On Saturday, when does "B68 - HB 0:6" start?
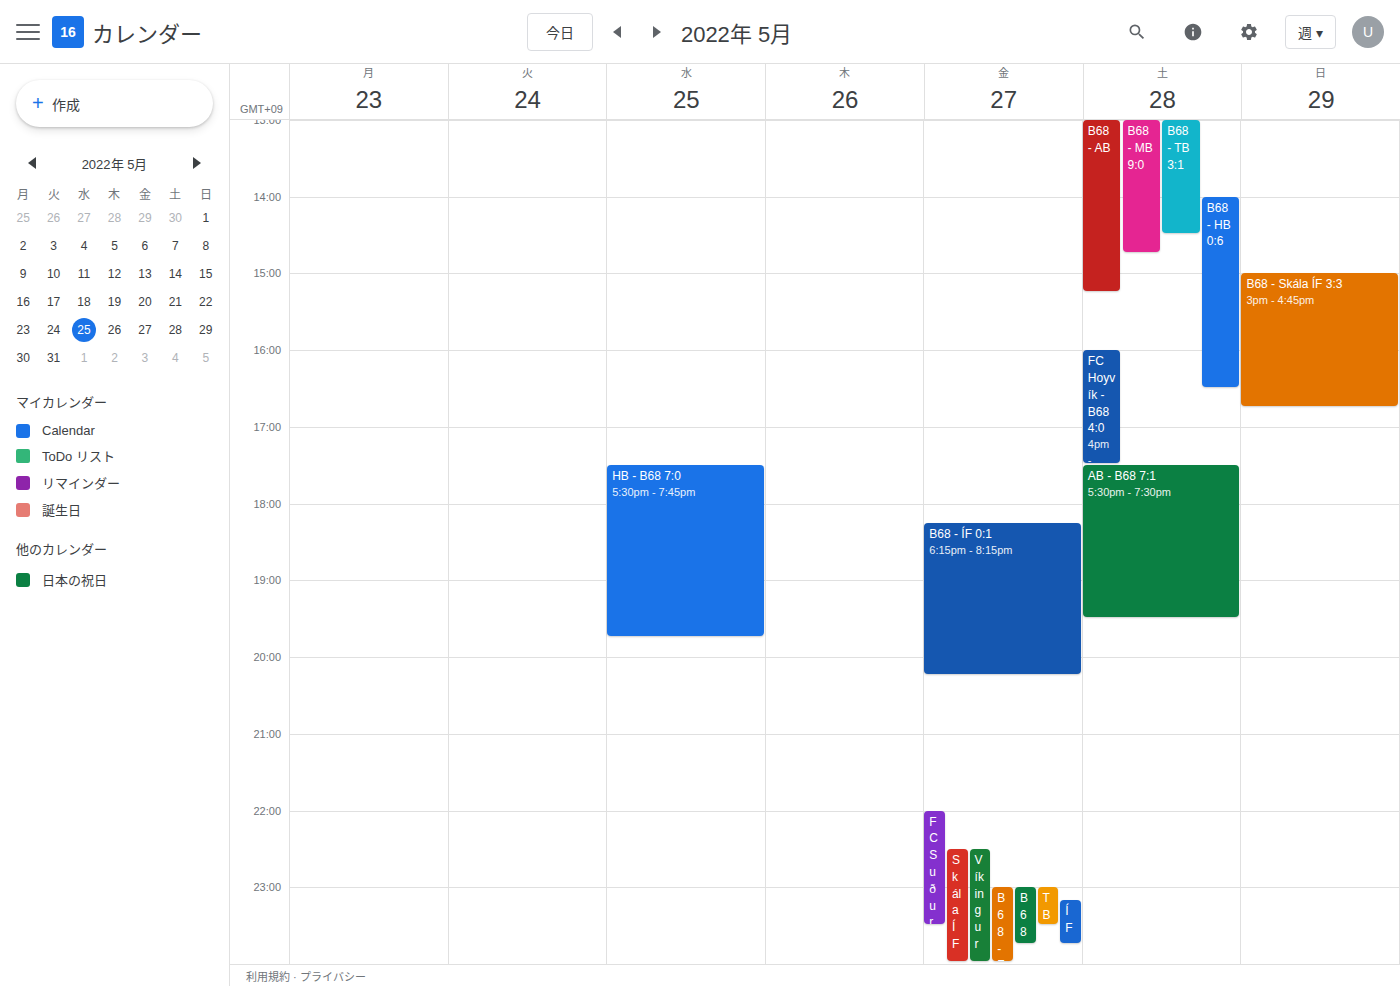
2:00 PM